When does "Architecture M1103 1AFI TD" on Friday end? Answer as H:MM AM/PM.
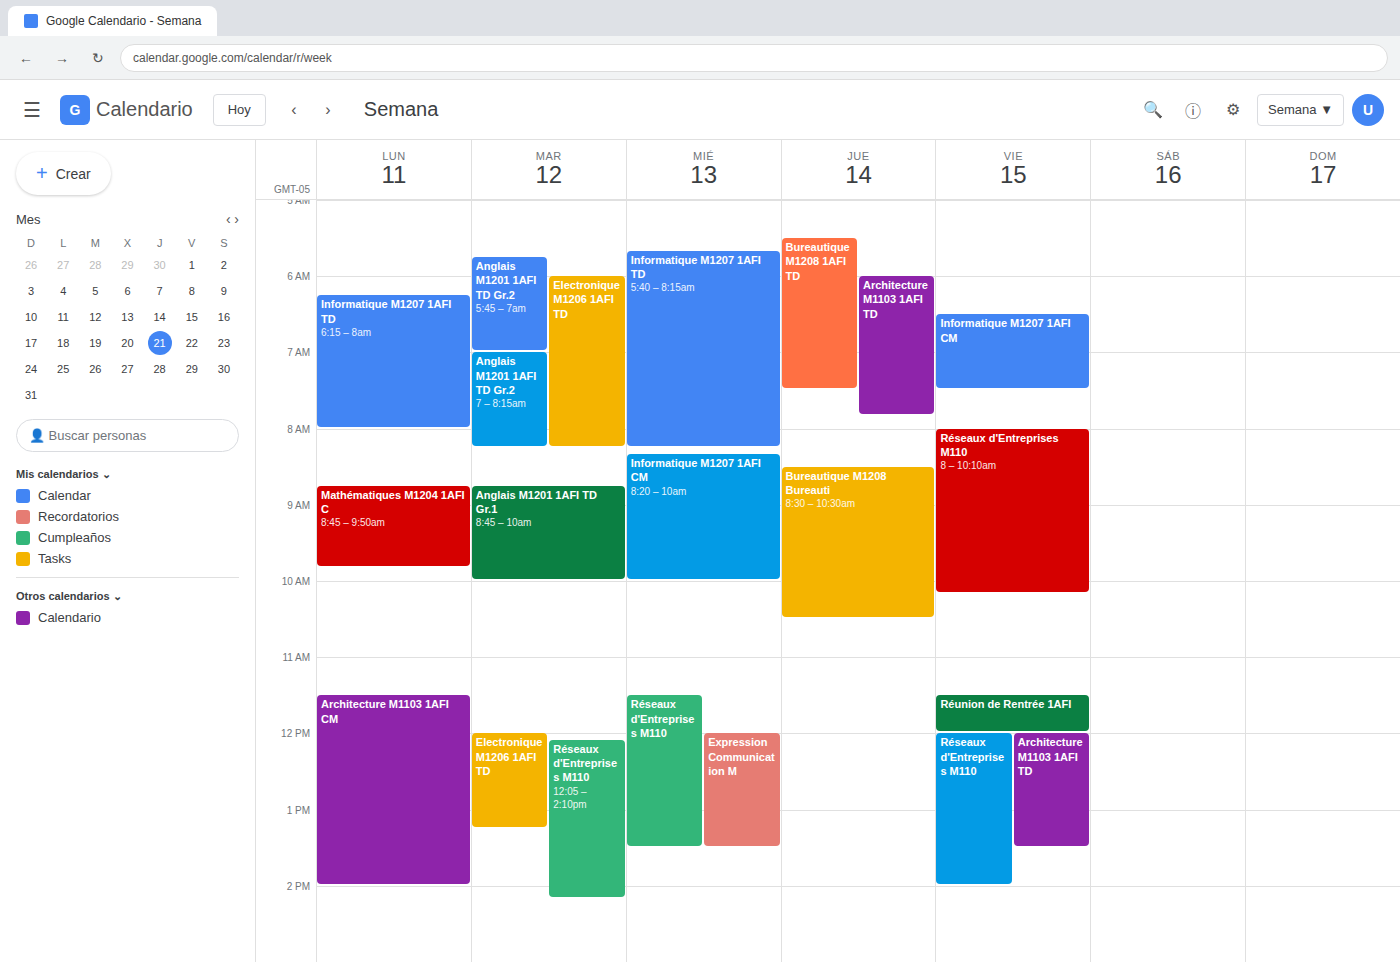
1:30 PM